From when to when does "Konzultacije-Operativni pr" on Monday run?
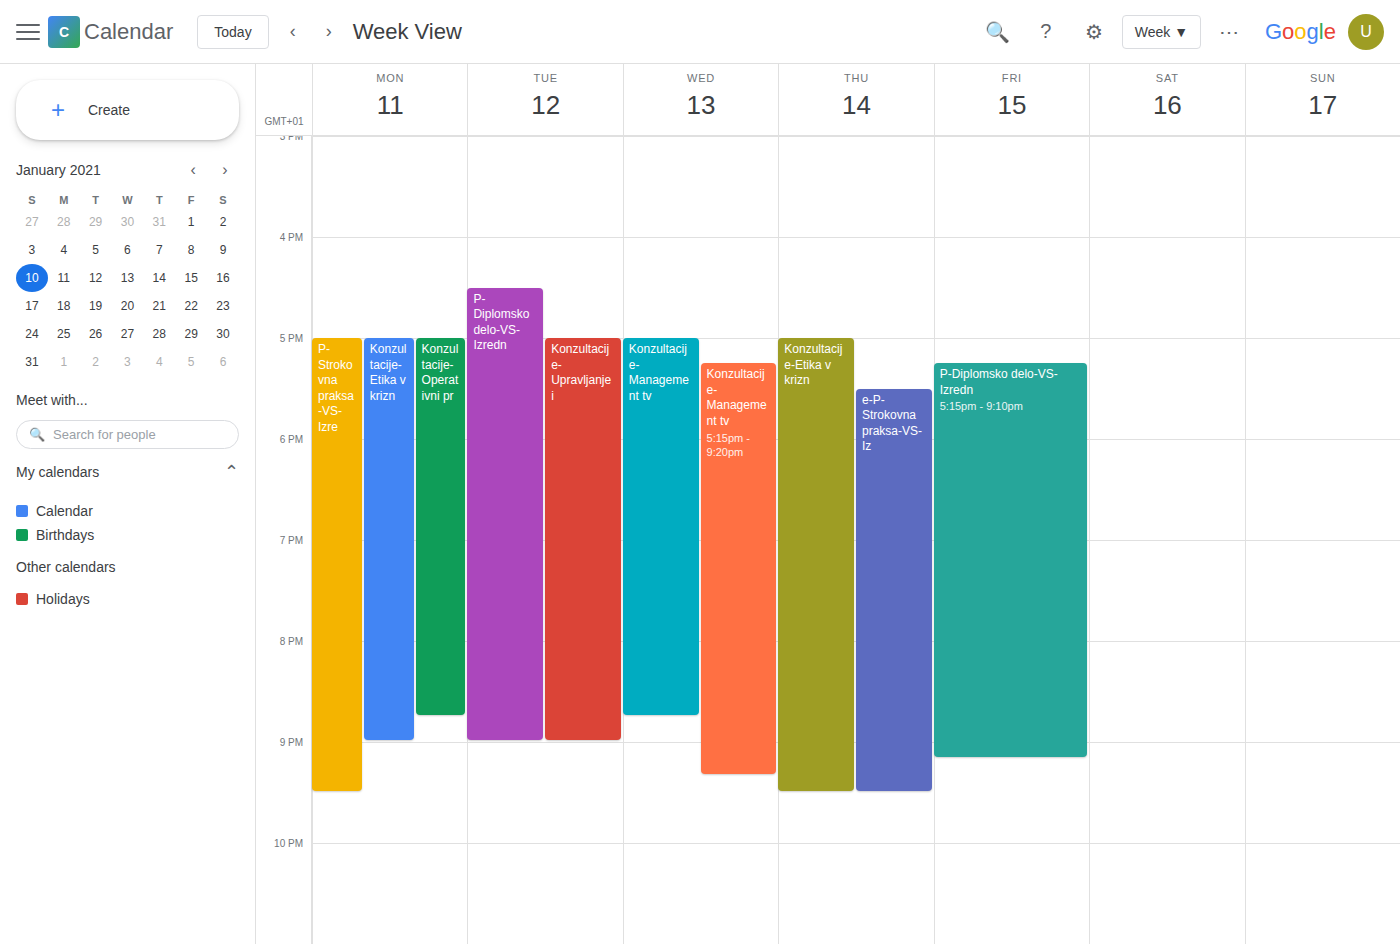
5:00 PM to 8:45 PM